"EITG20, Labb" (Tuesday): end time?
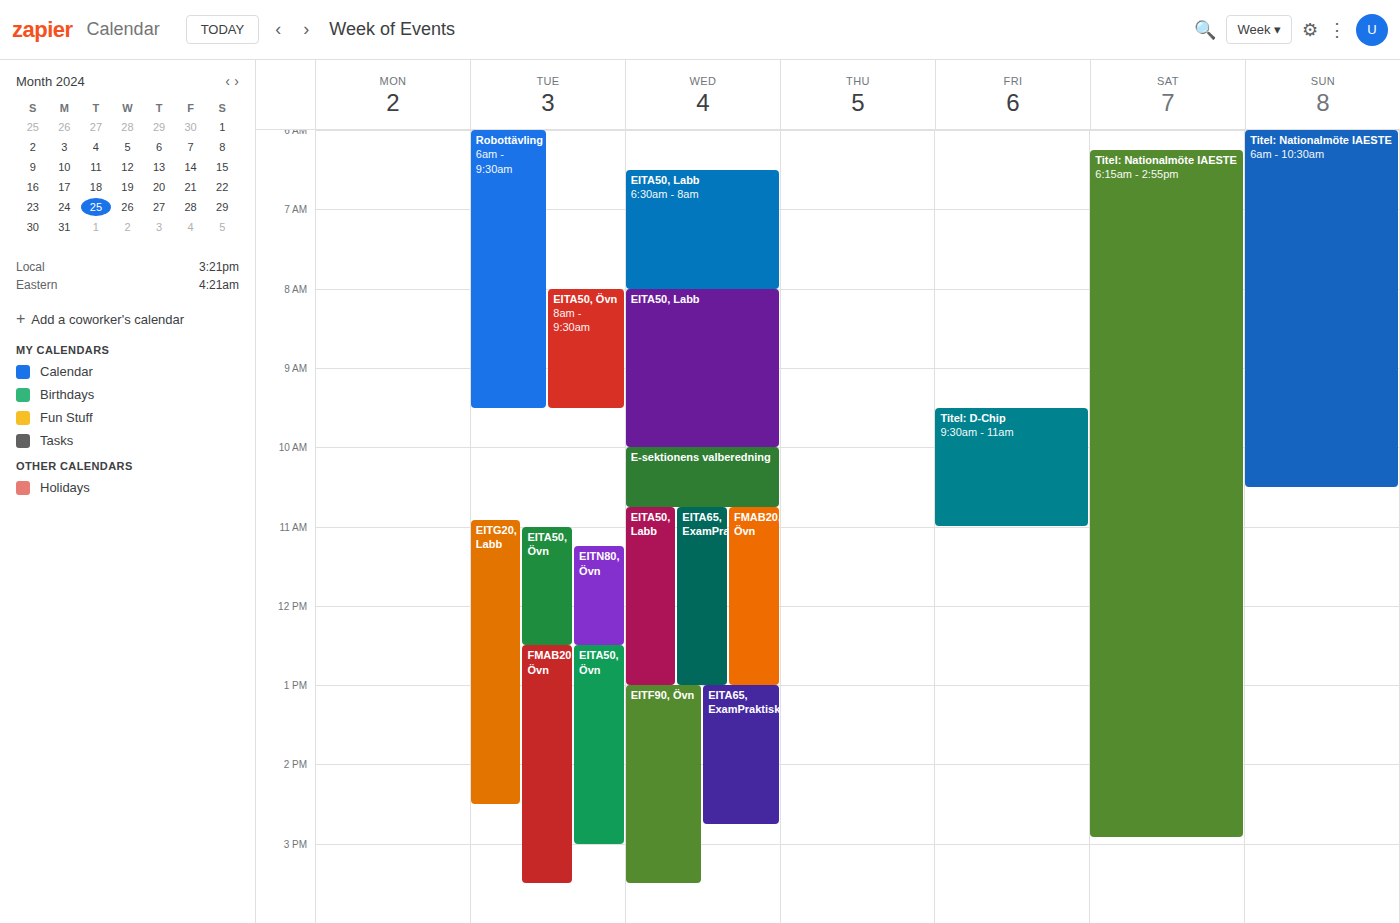
2:30 PM